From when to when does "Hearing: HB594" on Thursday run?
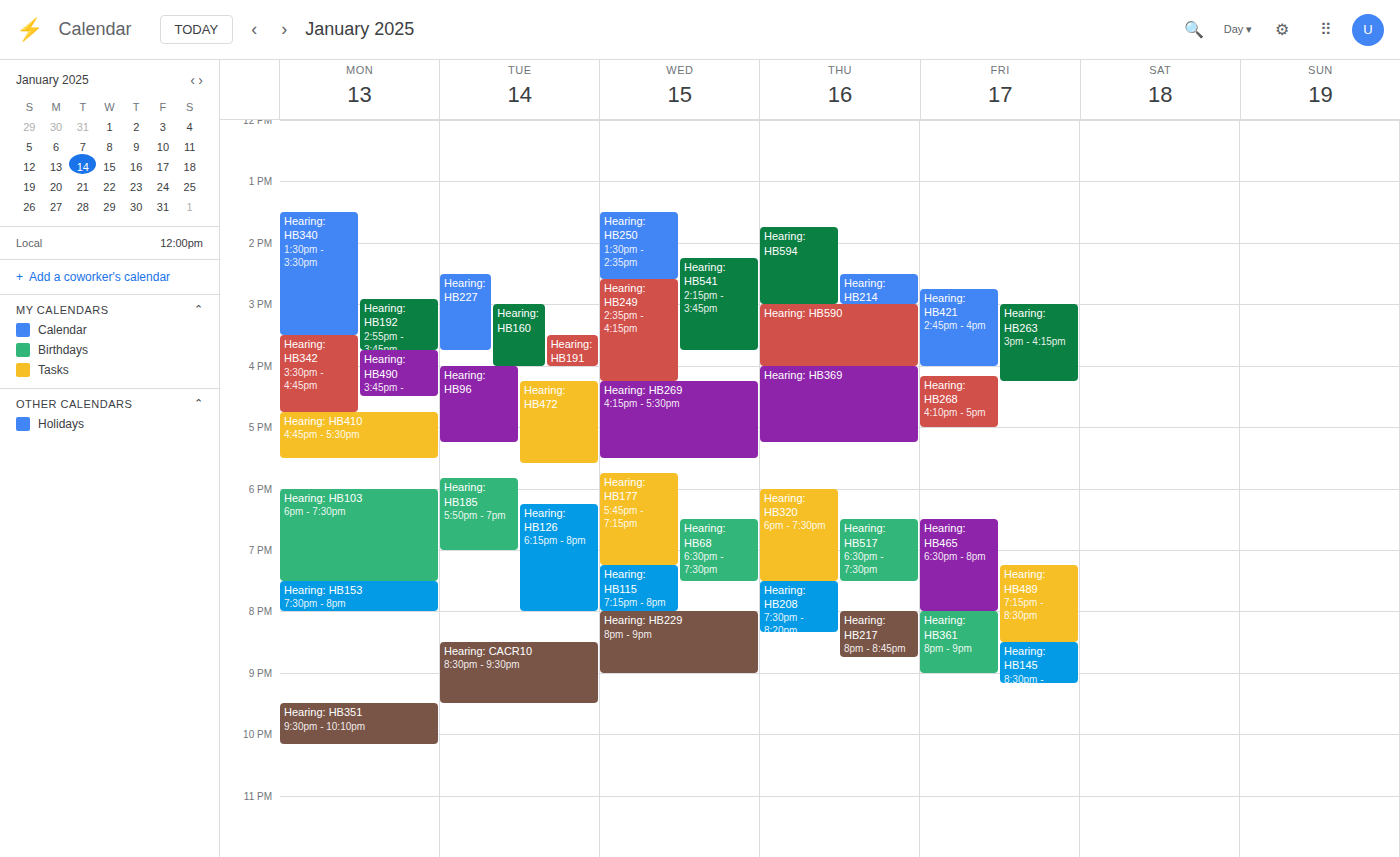
1:45 PM to 3:00 PM